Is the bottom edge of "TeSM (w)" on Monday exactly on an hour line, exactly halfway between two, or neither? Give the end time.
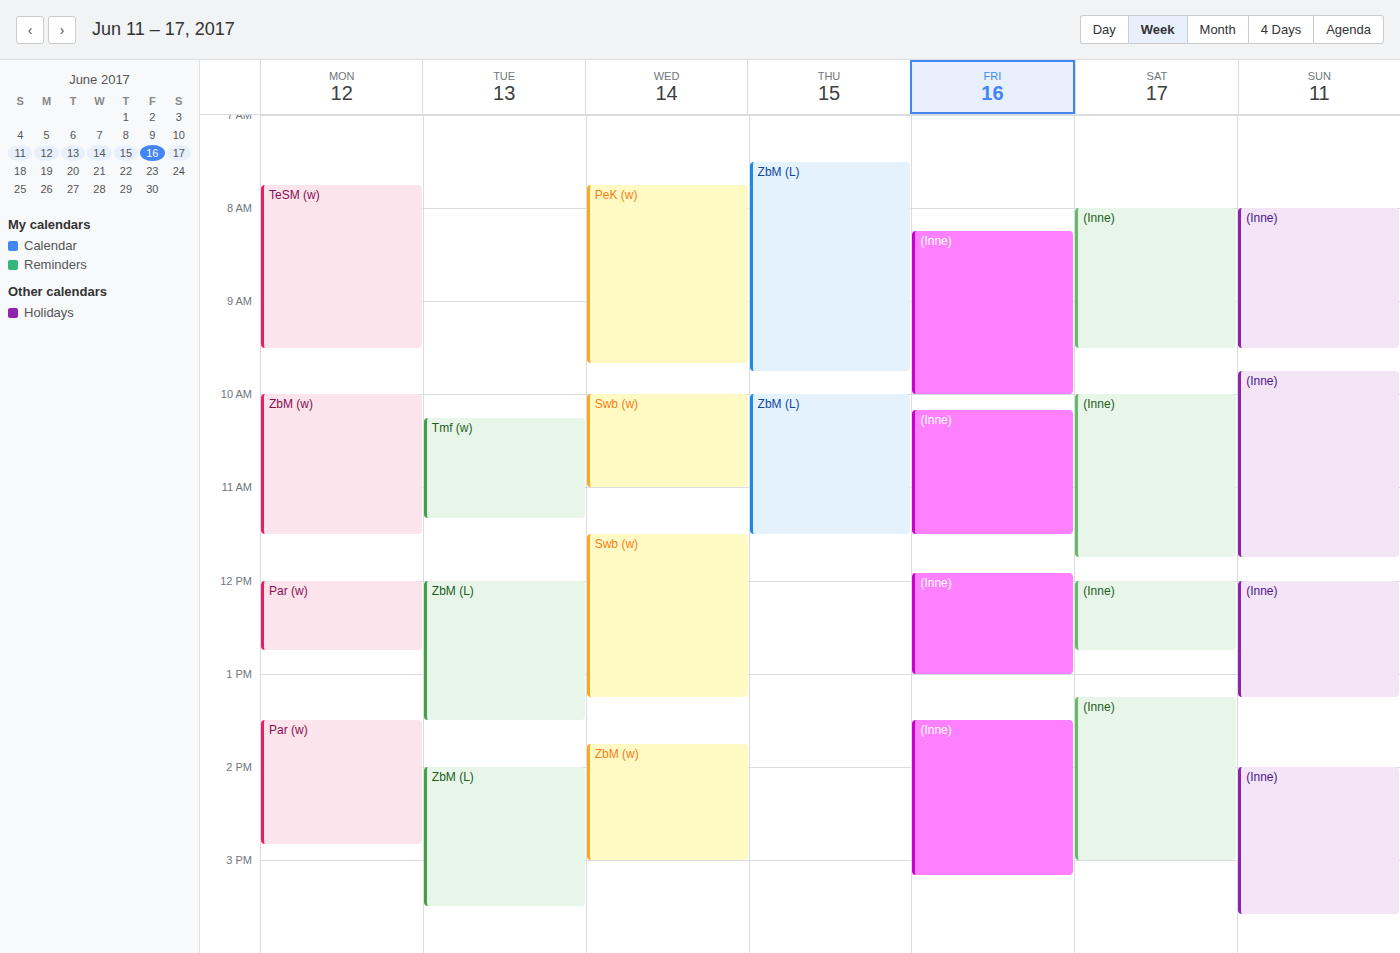
9:30 AM -- halfway between the 9 AM and 10 AM lines.